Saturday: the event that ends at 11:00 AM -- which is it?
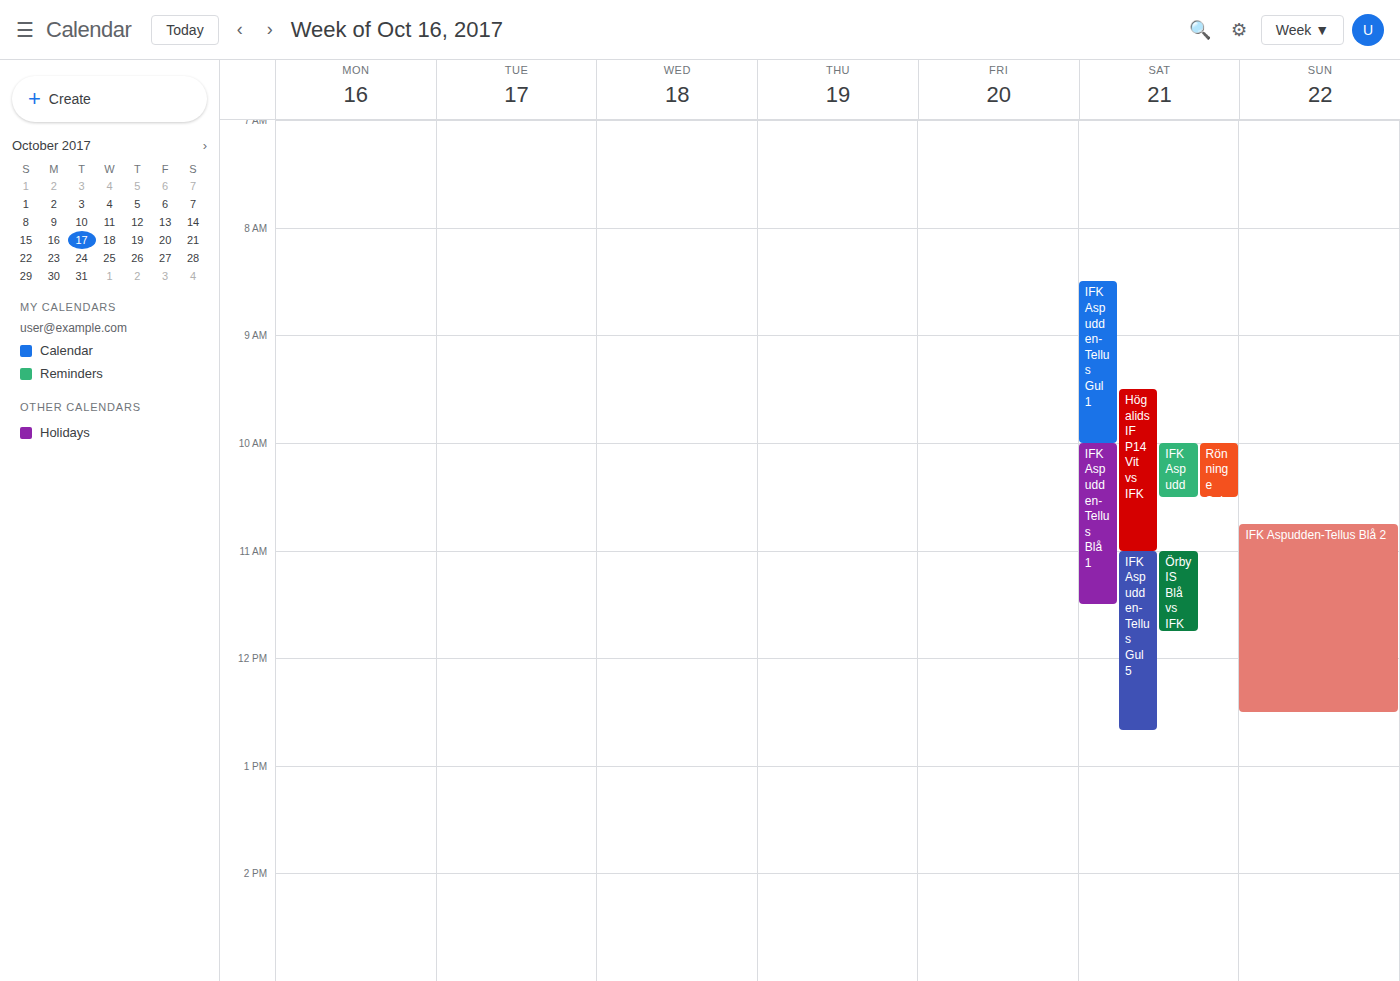
"Högalids IF P14 Vit vs IFK"